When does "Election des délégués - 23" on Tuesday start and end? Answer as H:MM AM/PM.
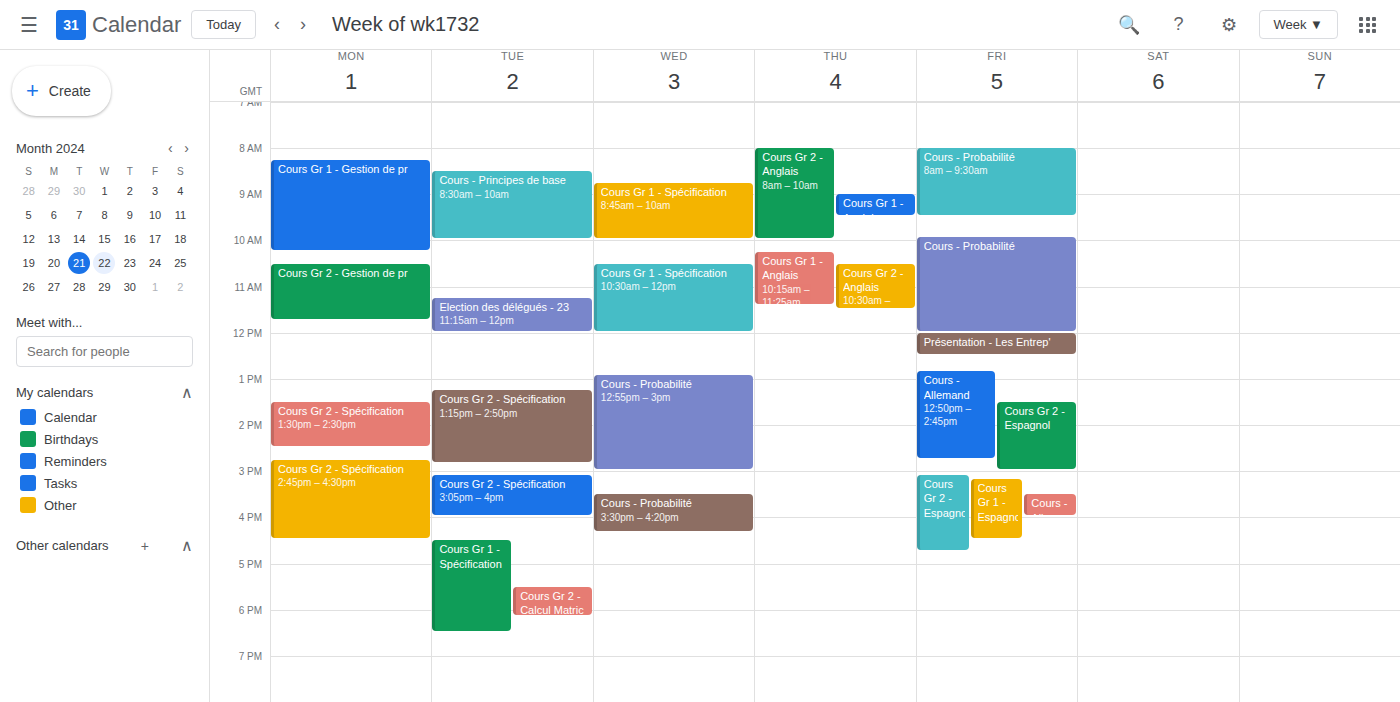
11:15 AM to 12:00 PM